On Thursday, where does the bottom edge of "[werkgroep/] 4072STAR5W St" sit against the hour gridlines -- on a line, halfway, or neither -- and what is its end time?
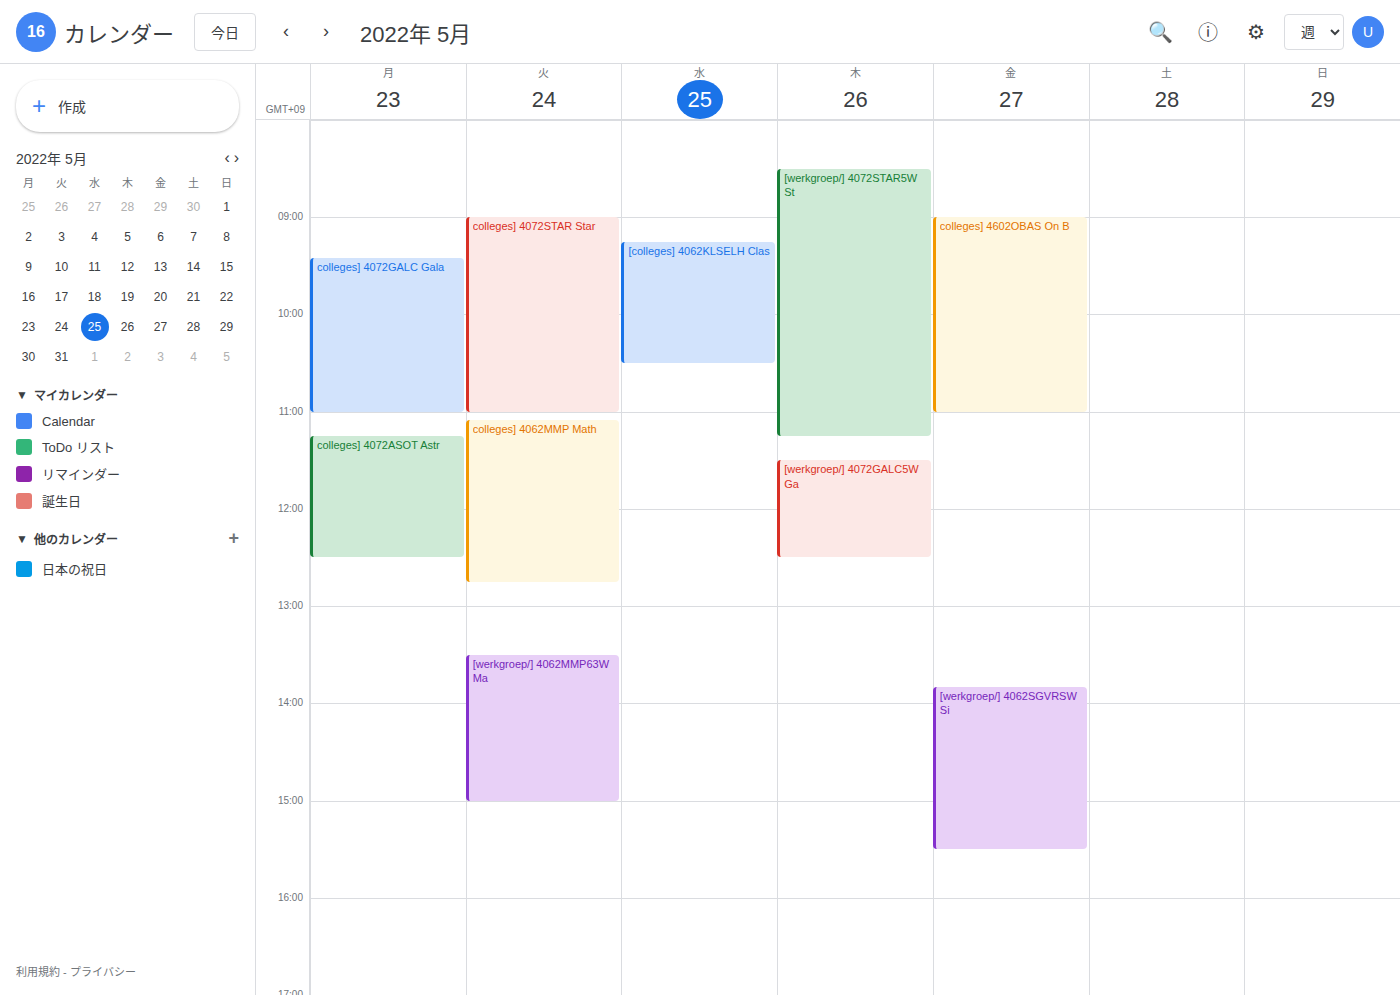
11:15 AM -- neither: a quarter of the way from the 11 AM line to the 12 PM line.